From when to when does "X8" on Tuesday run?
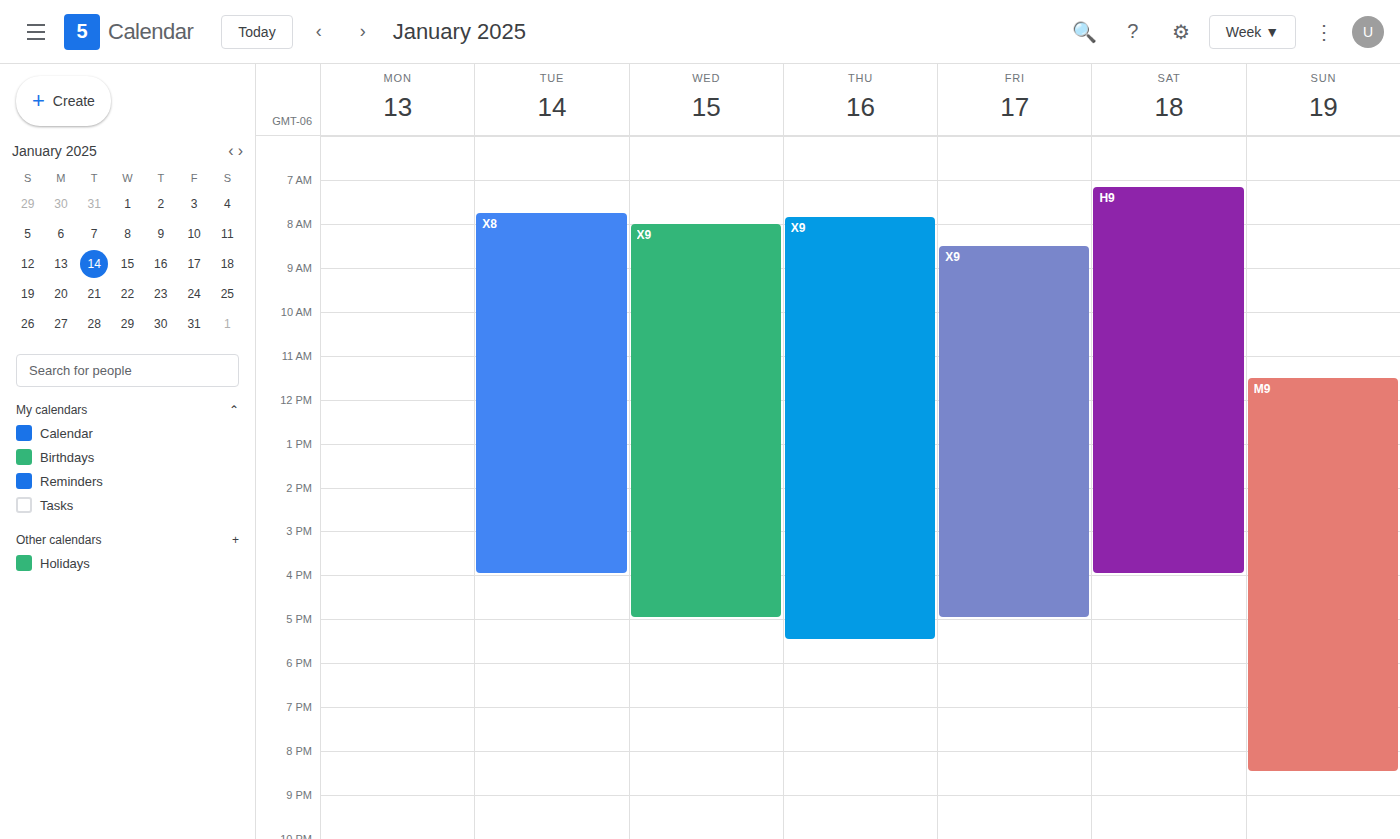
7:45 AM to 4:00 PM